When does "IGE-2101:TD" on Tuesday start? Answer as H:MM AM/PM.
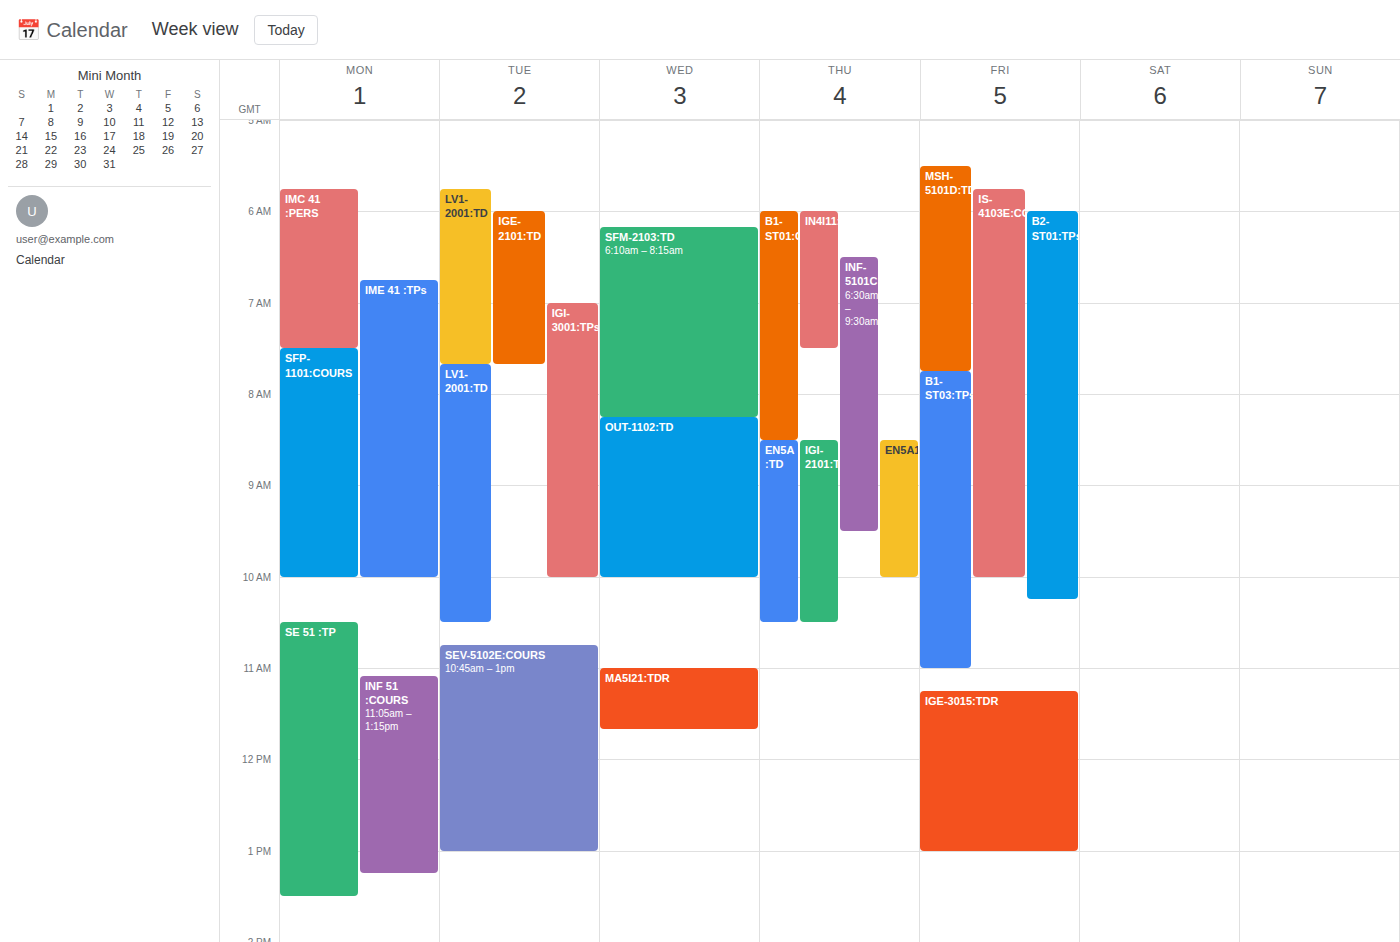
6:00 AM